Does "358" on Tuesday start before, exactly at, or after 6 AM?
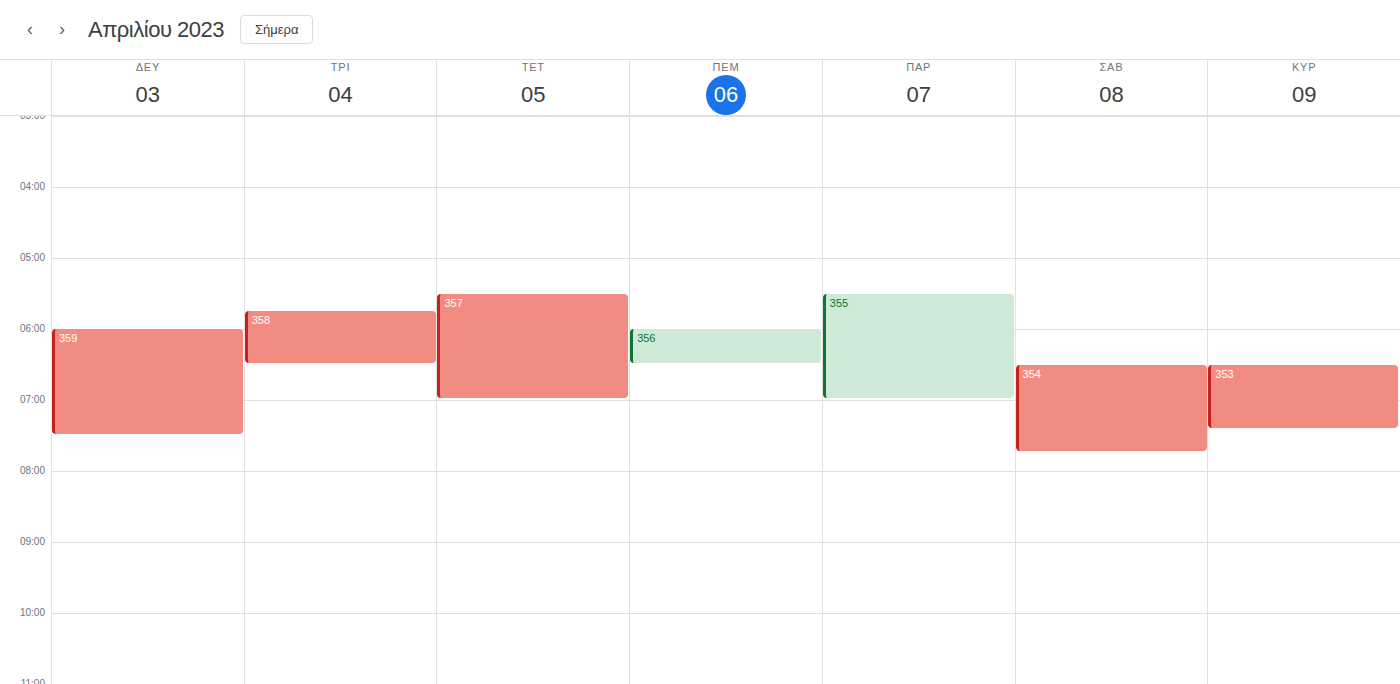
5:45 AM -- before 6 AM, 15 minutes above the 6 AM line.